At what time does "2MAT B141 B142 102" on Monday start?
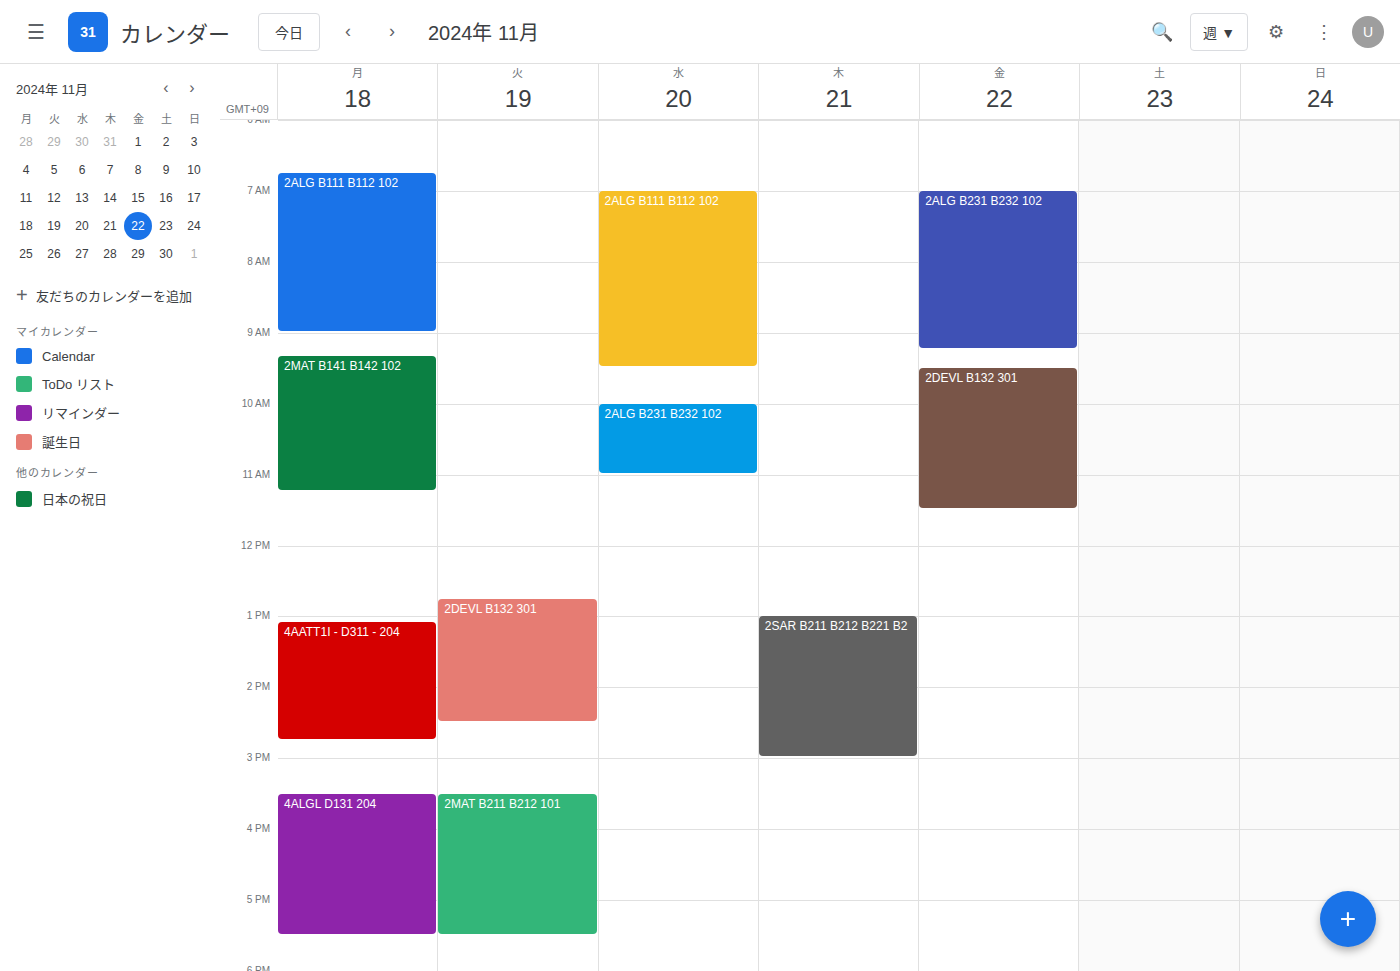
9:20 AM